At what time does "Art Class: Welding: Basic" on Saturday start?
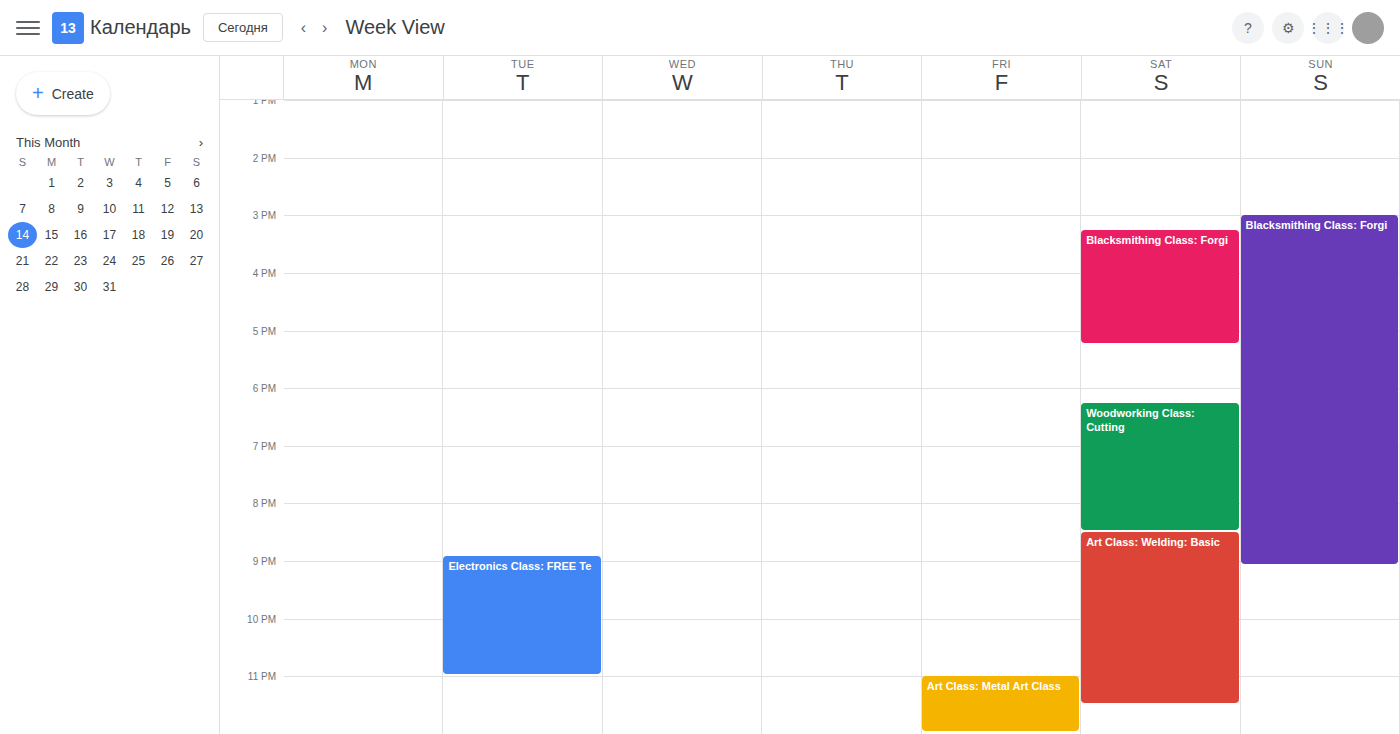
20:30